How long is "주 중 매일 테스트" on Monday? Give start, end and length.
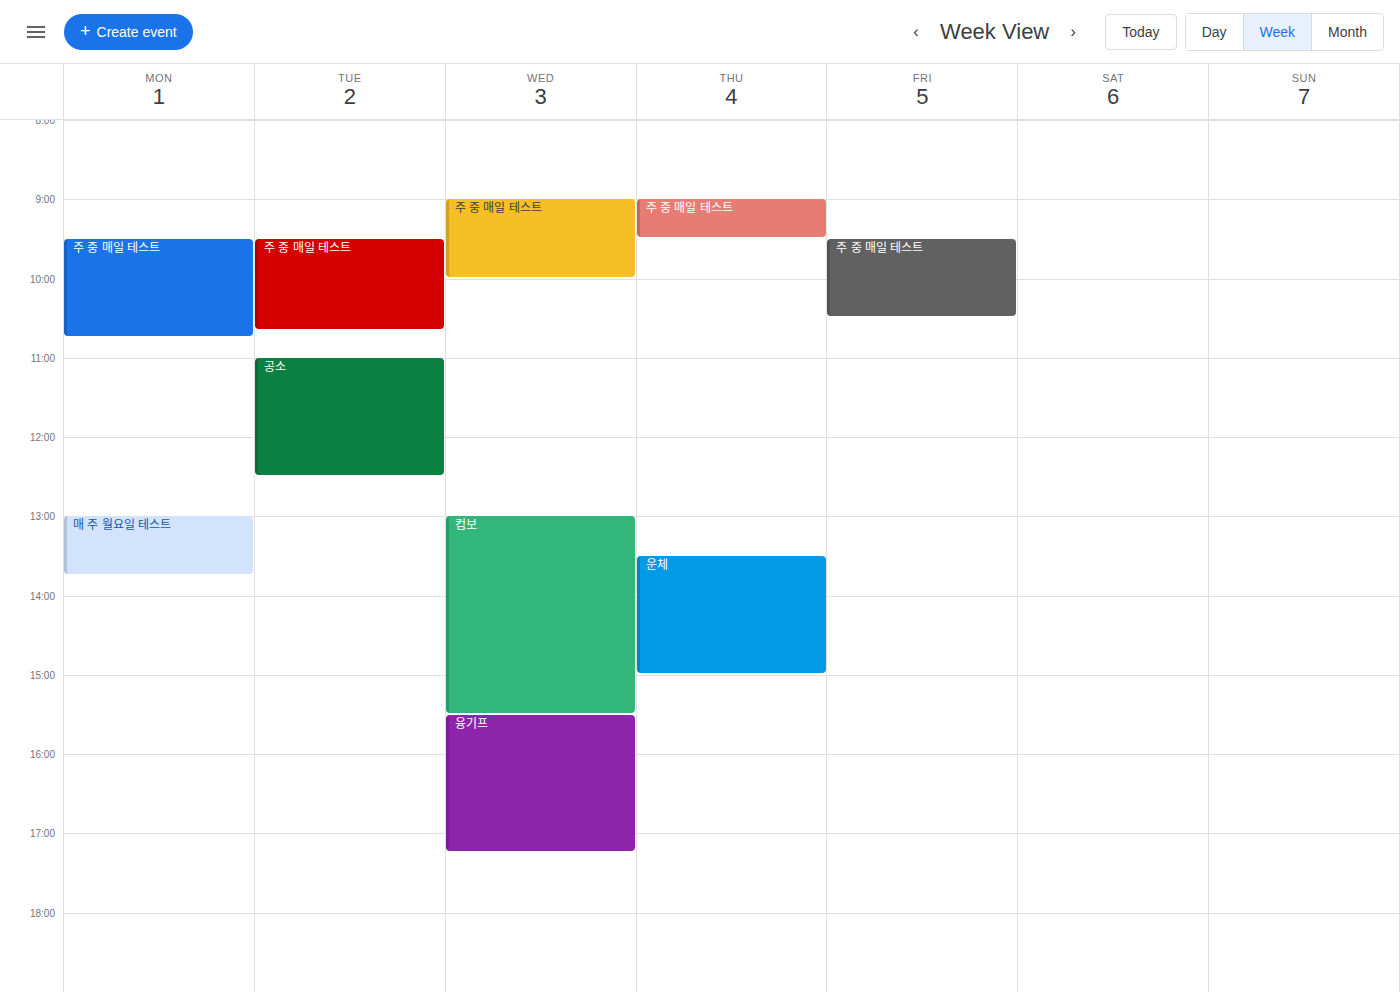
9:30 AM to 10:45 AM, 1 hour 15 minutes